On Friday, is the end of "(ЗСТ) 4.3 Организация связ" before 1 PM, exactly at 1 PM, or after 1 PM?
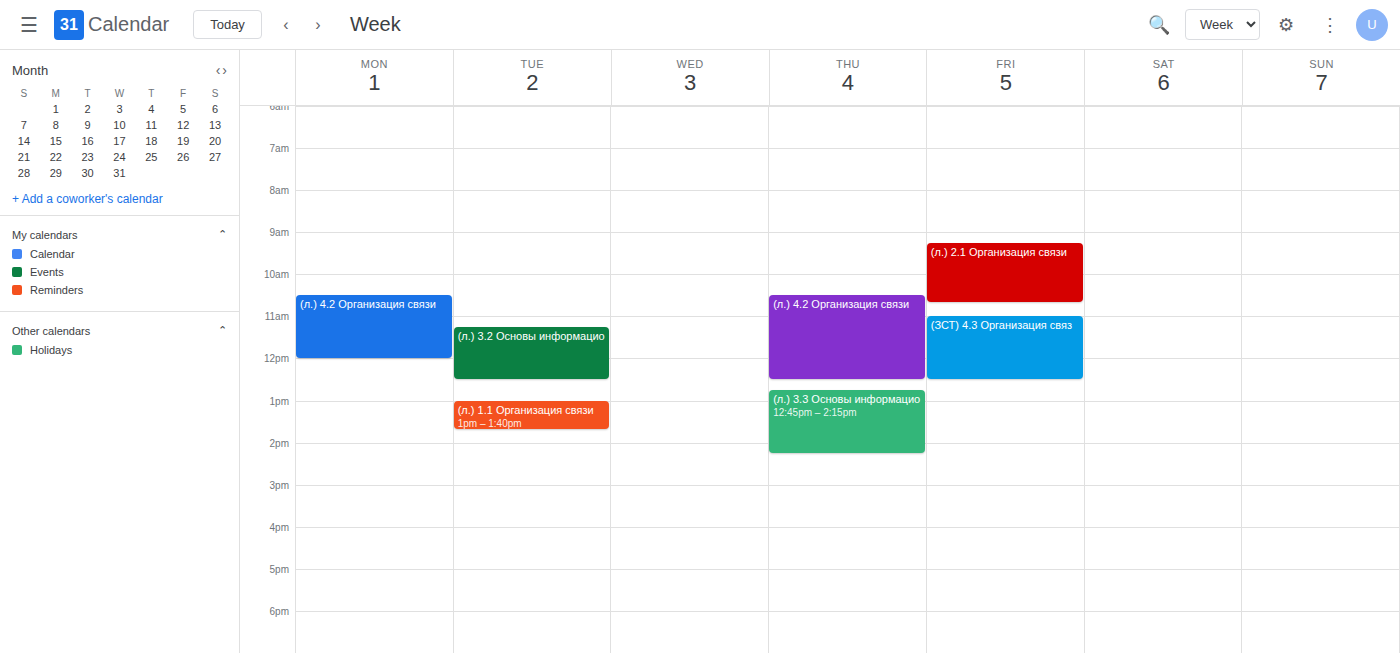
12:30 PM -- before 1 PM, 30 minutes above the 1 PM line.